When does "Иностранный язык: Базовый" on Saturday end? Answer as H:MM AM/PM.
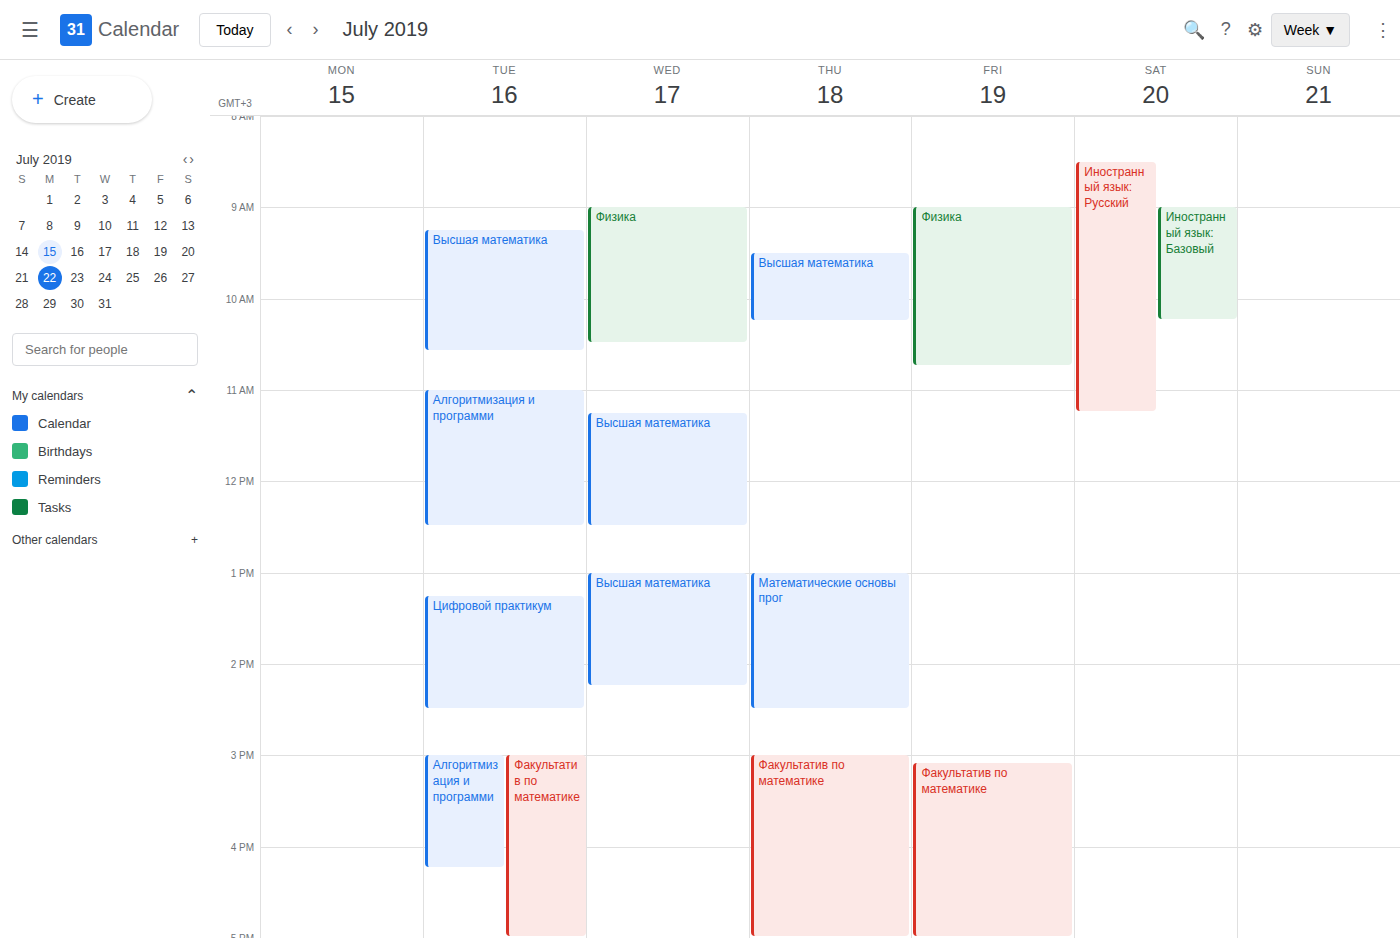
10:15 AM